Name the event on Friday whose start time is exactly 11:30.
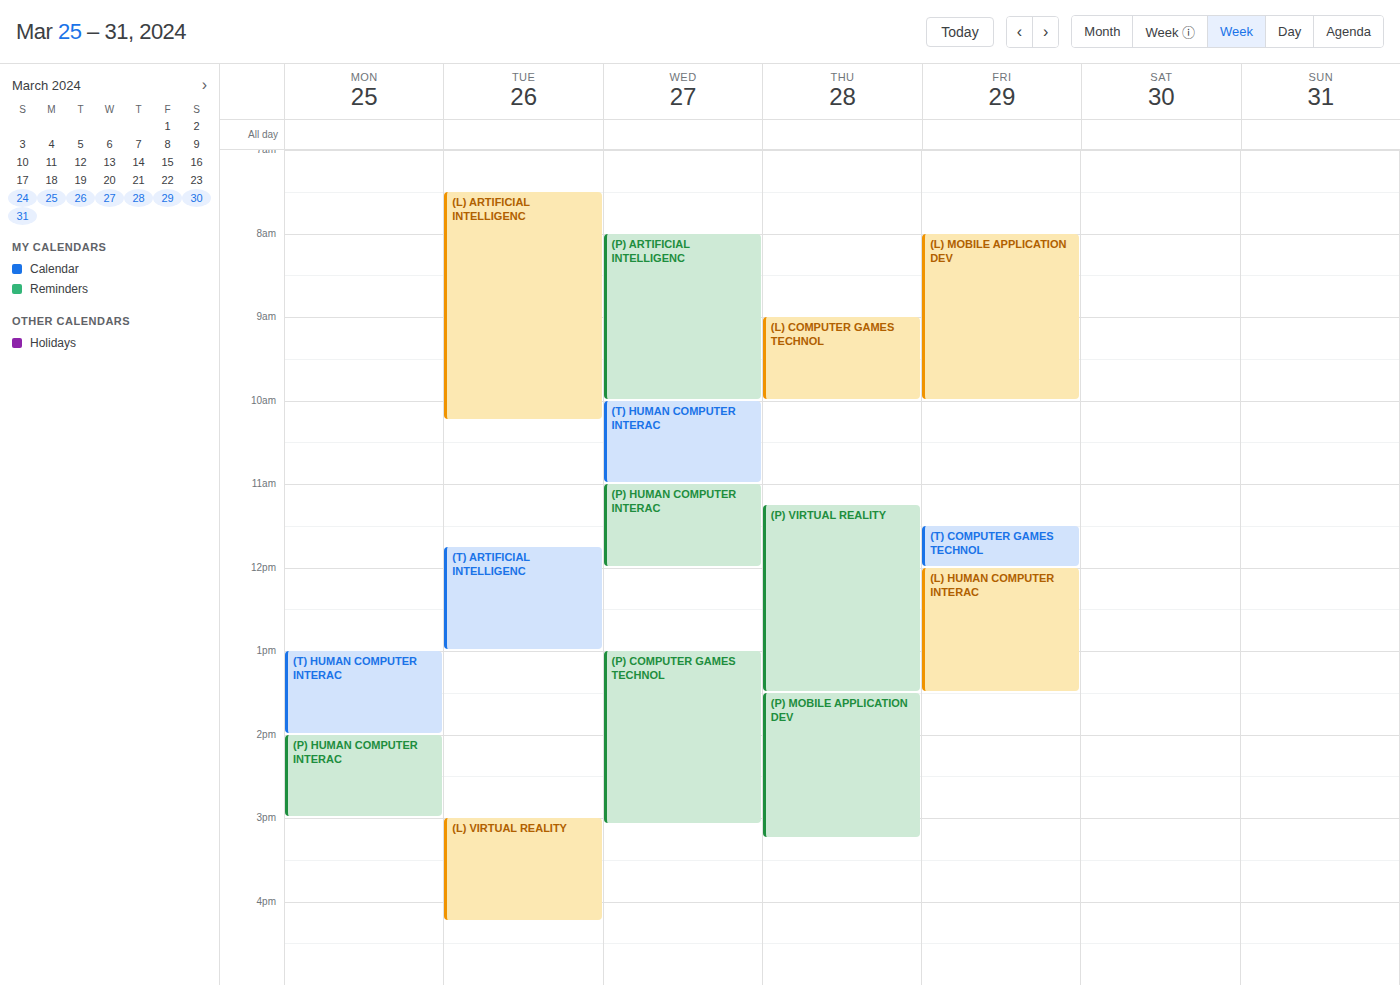
"(T) COMPUTER GAMES TECHNOL"